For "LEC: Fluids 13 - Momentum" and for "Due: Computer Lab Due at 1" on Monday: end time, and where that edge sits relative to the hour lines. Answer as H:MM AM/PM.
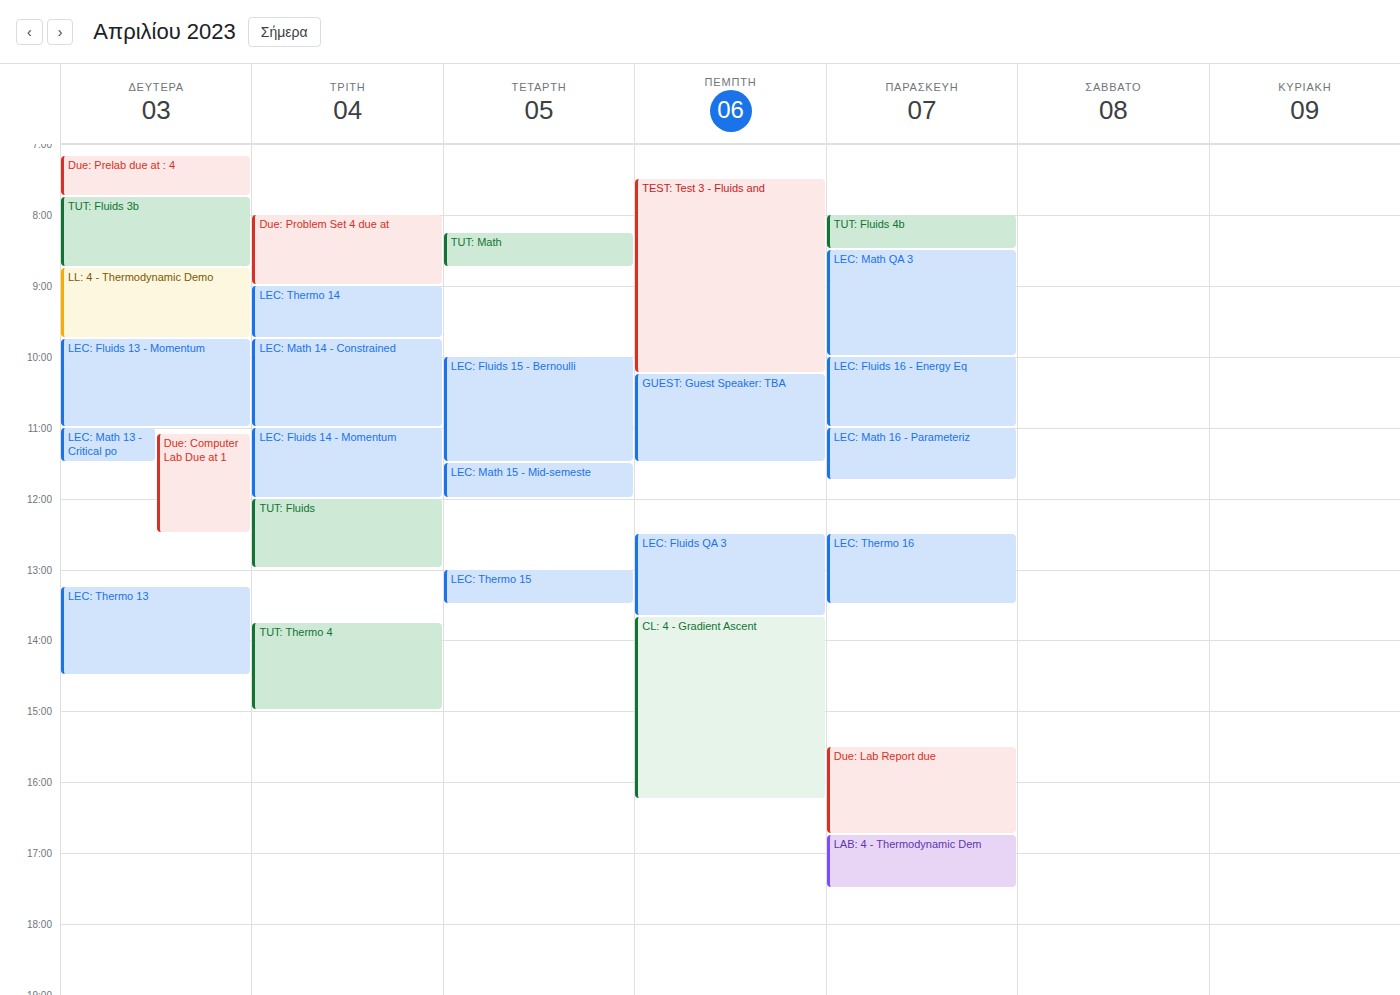
"LEC: Fluids 13 - Momentum": 11:00 AM, exactly on the 11 AM line. "Due: Computer Lab Due at 1": 12:30 PM, halfway between the 12 PM and 1 PM lines.